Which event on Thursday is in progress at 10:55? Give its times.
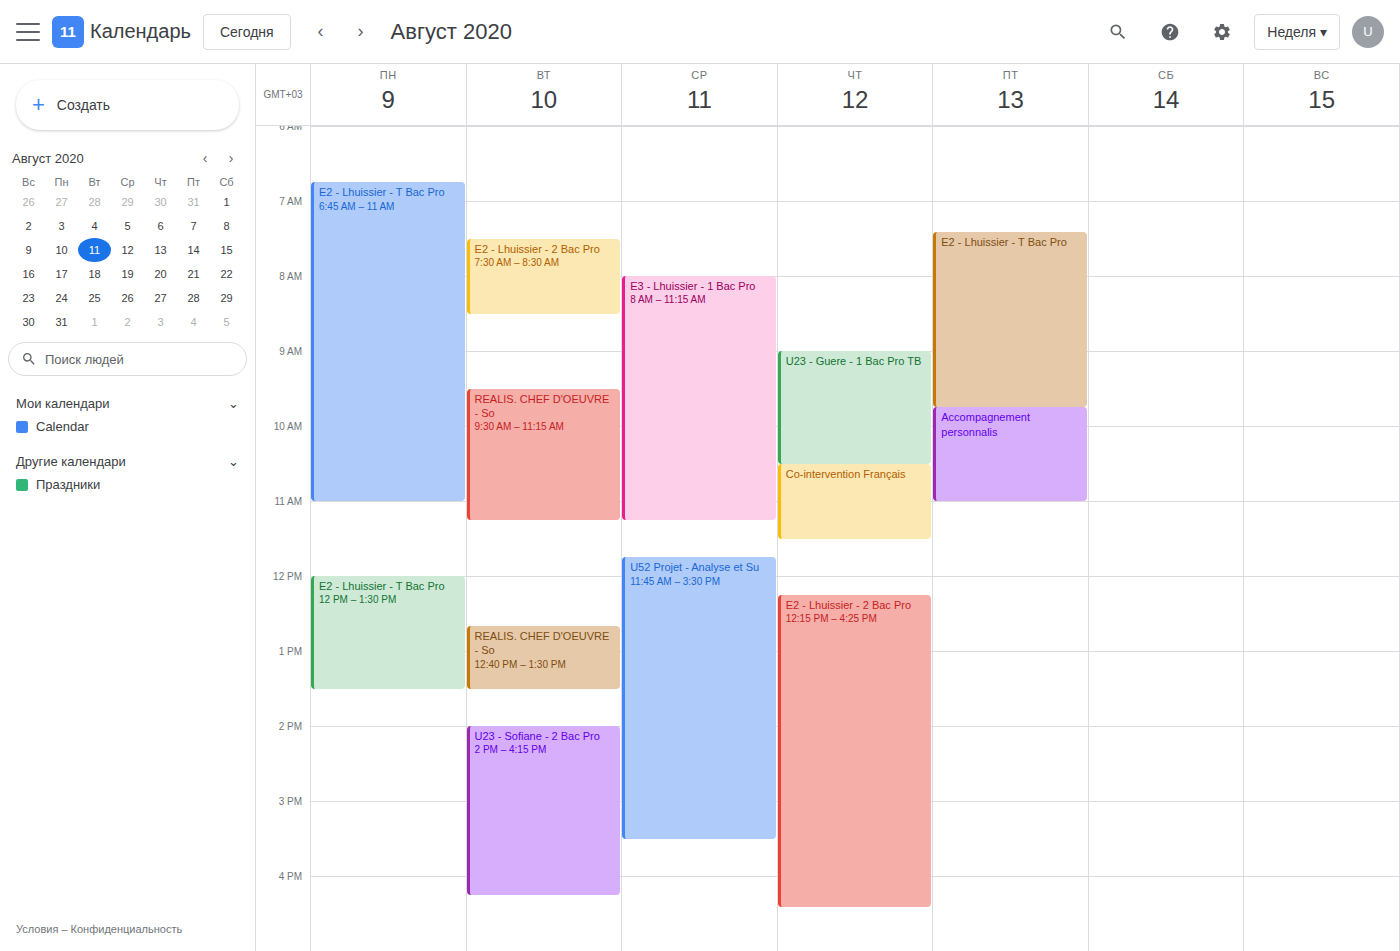
"Co-intervention Français", 10:30 to 11:30